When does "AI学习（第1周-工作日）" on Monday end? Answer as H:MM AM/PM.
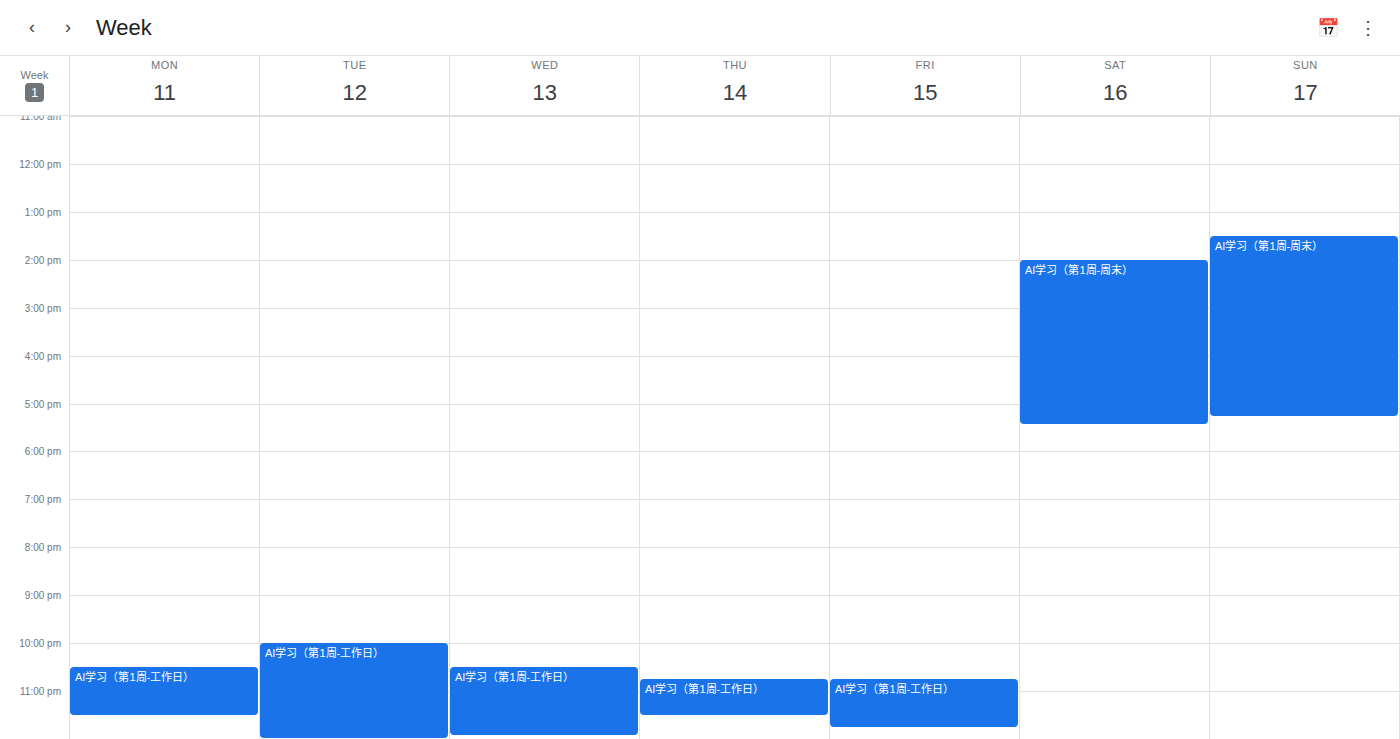
11:30 PM